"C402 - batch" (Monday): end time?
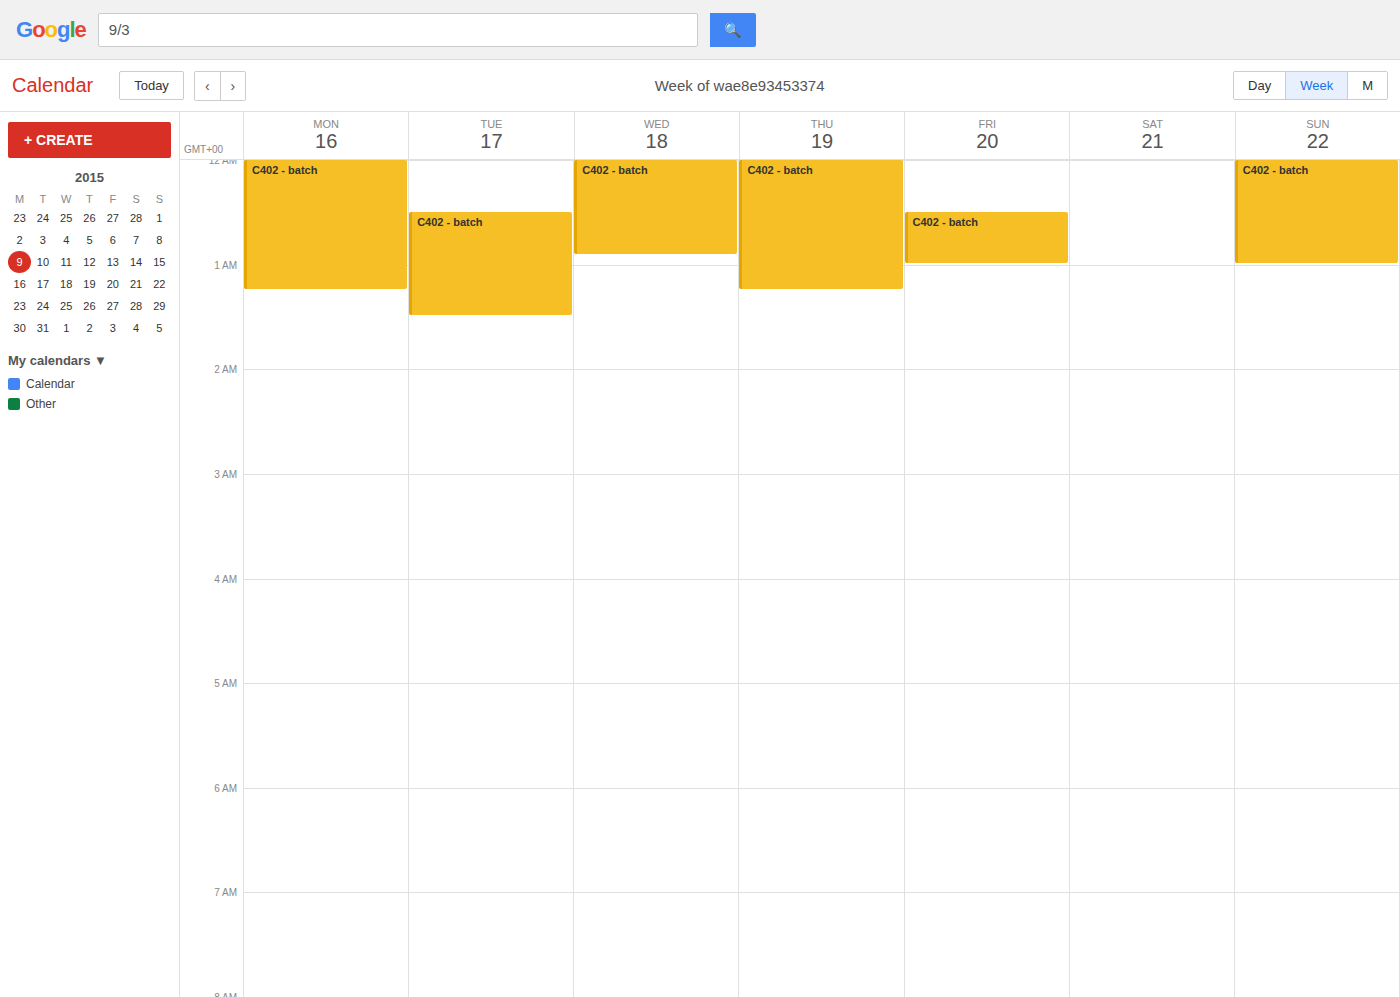
1:15 AM